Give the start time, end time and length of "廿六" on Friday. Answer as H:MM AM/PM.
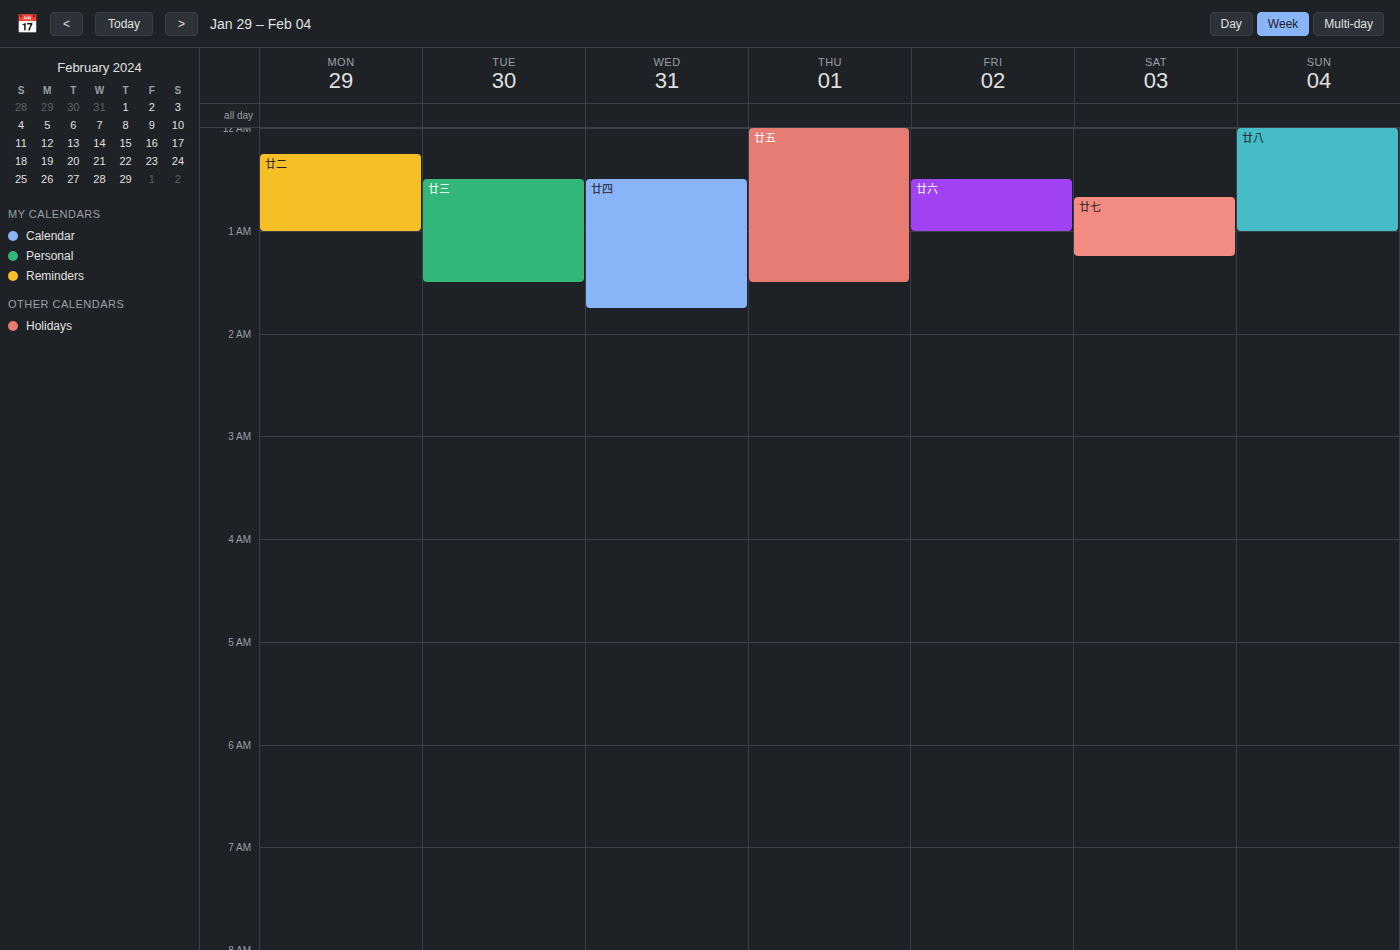
12:30 AM to 1:00 AM, 30 minutes